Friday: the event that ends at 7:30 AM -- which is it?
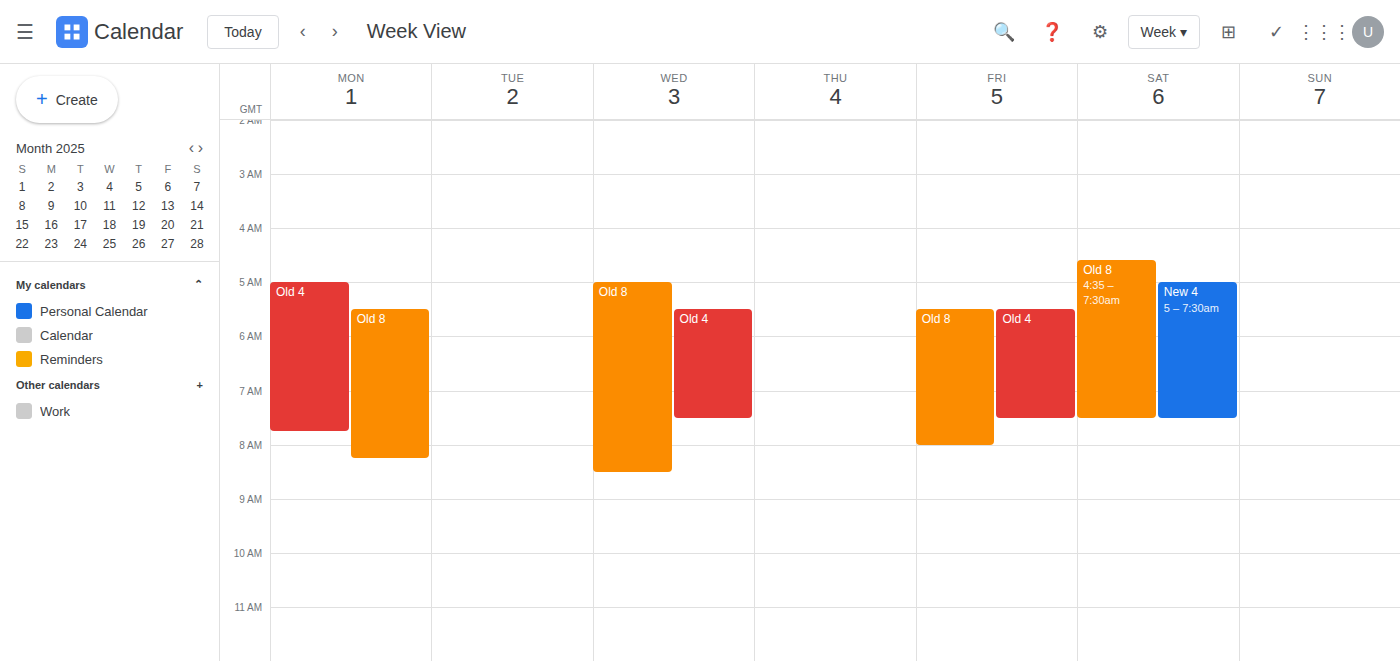
"Old 4"